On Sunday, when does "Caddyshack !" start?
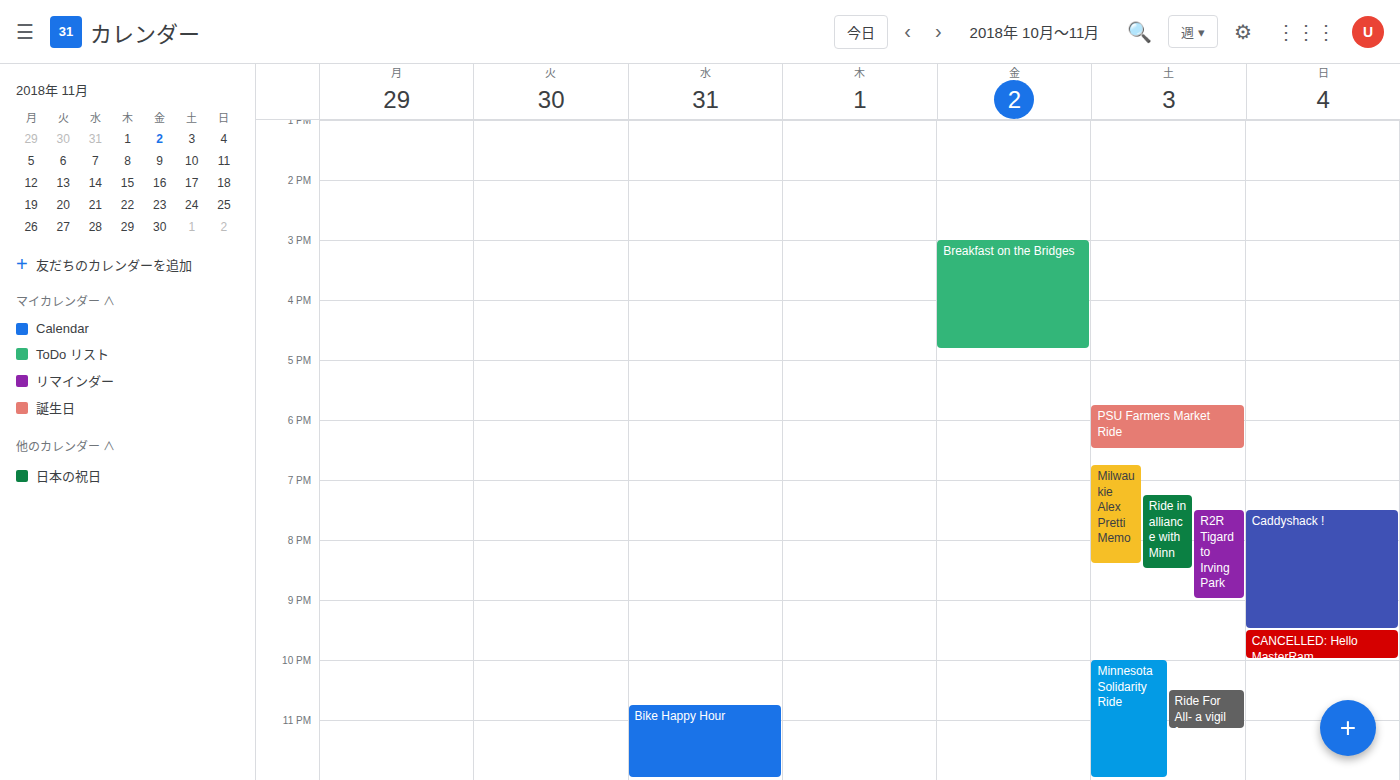
7:30 PM